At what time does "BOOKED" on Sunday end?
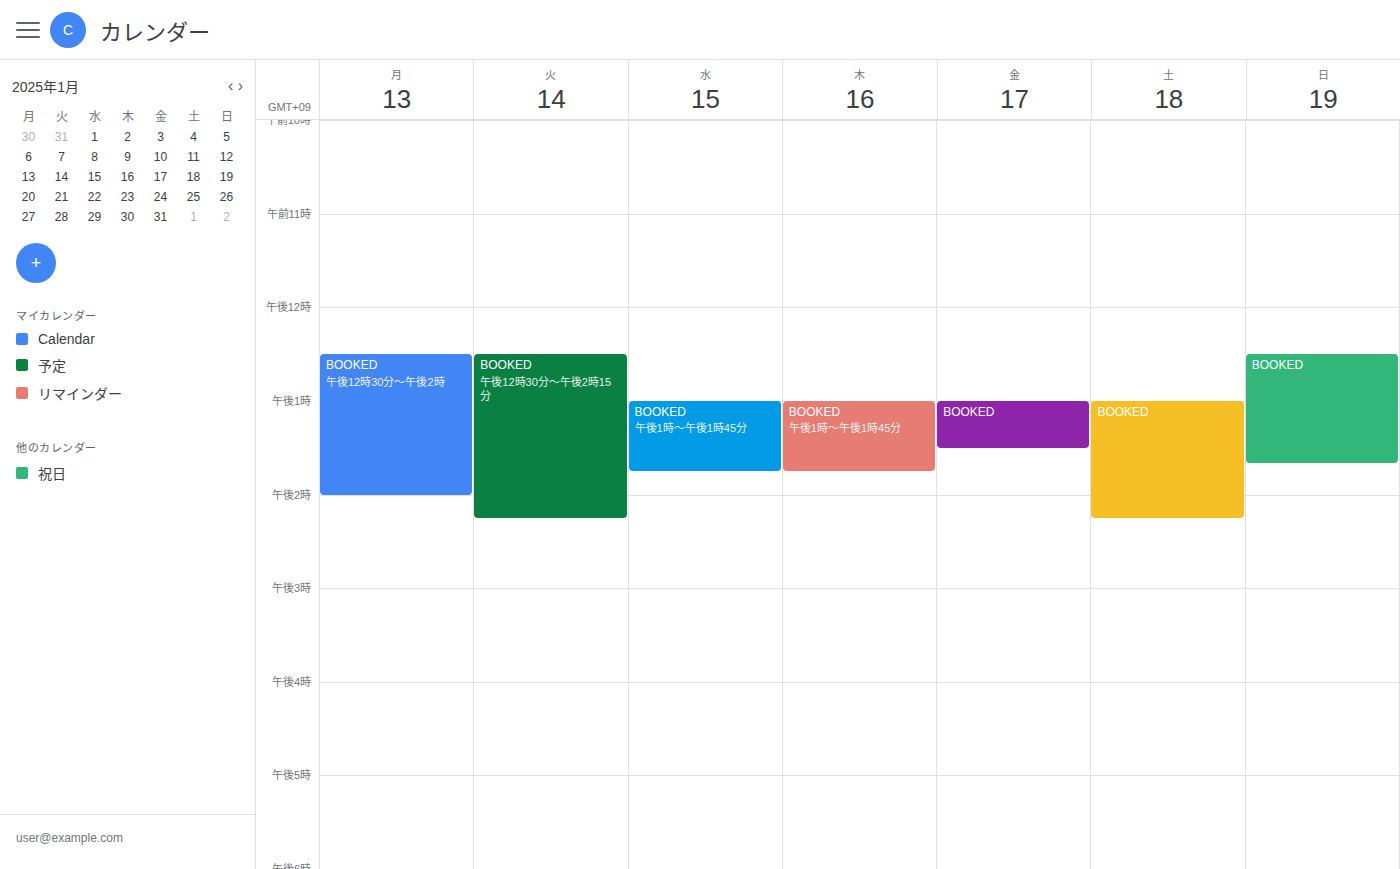
1:40 PM